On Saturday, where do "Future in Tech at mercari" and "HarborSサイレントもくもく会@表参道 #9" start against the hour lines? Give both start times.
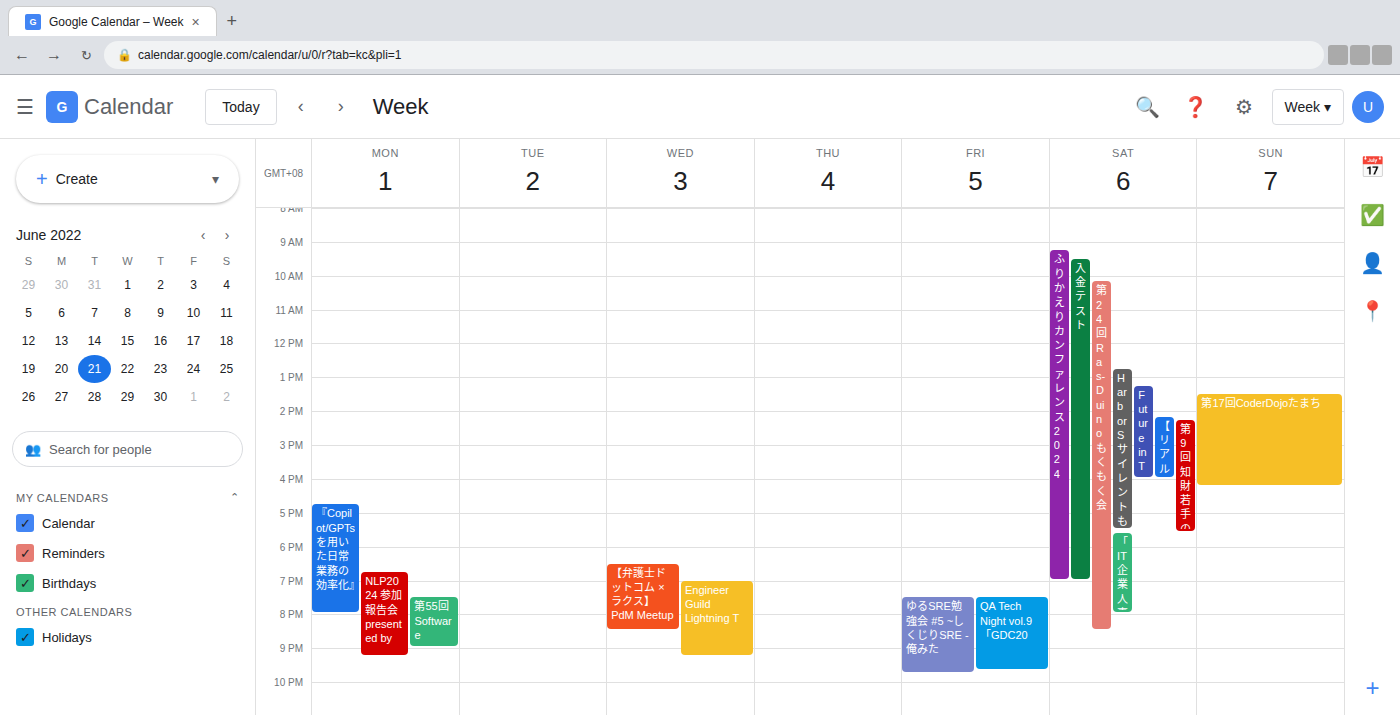
"Future in Tech at mercari": 1:15 PM, neither: a quarter of the way from the 1 PM line to the 2 PM line. "HarborSサイレントもくもく会@表参道 #9": 12:45 PM, neither: three quarters of the way from the 12 PM line to the 1 PM line.